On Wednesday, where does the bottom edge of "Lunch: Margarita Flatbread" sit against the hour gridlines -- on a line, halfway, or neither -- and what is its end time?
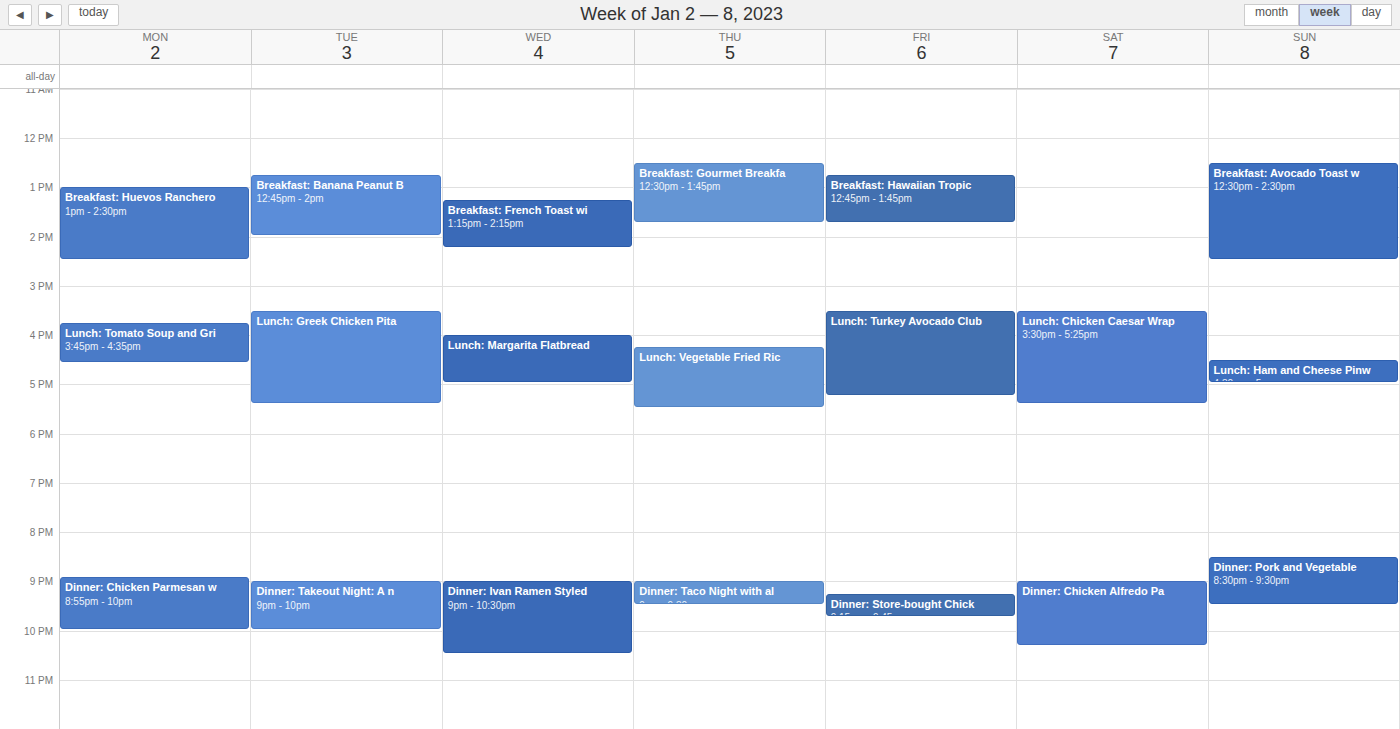
5:00 PM -- exactly on the 5 PM line.